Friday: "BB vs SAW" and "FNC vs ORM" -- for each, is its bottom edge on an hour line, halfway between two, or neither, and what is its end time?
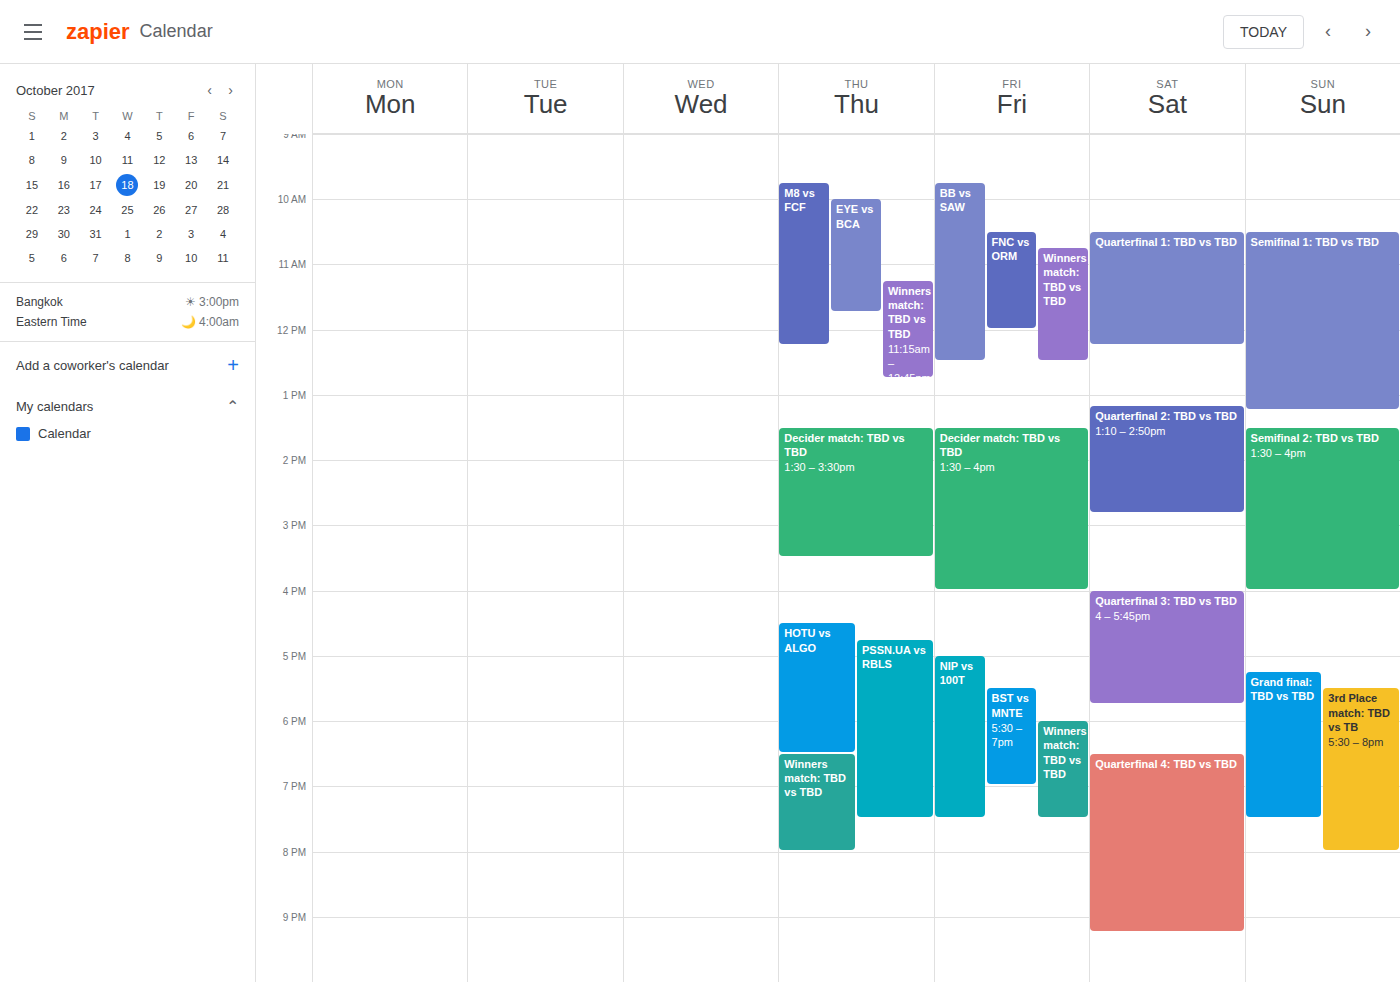
"BB vs SAW": 12:30 PM, halfway between the 12 PM and 1 PM lines. "FNC vs ORM": 12:00 PM, exactly on the 12 PM line.